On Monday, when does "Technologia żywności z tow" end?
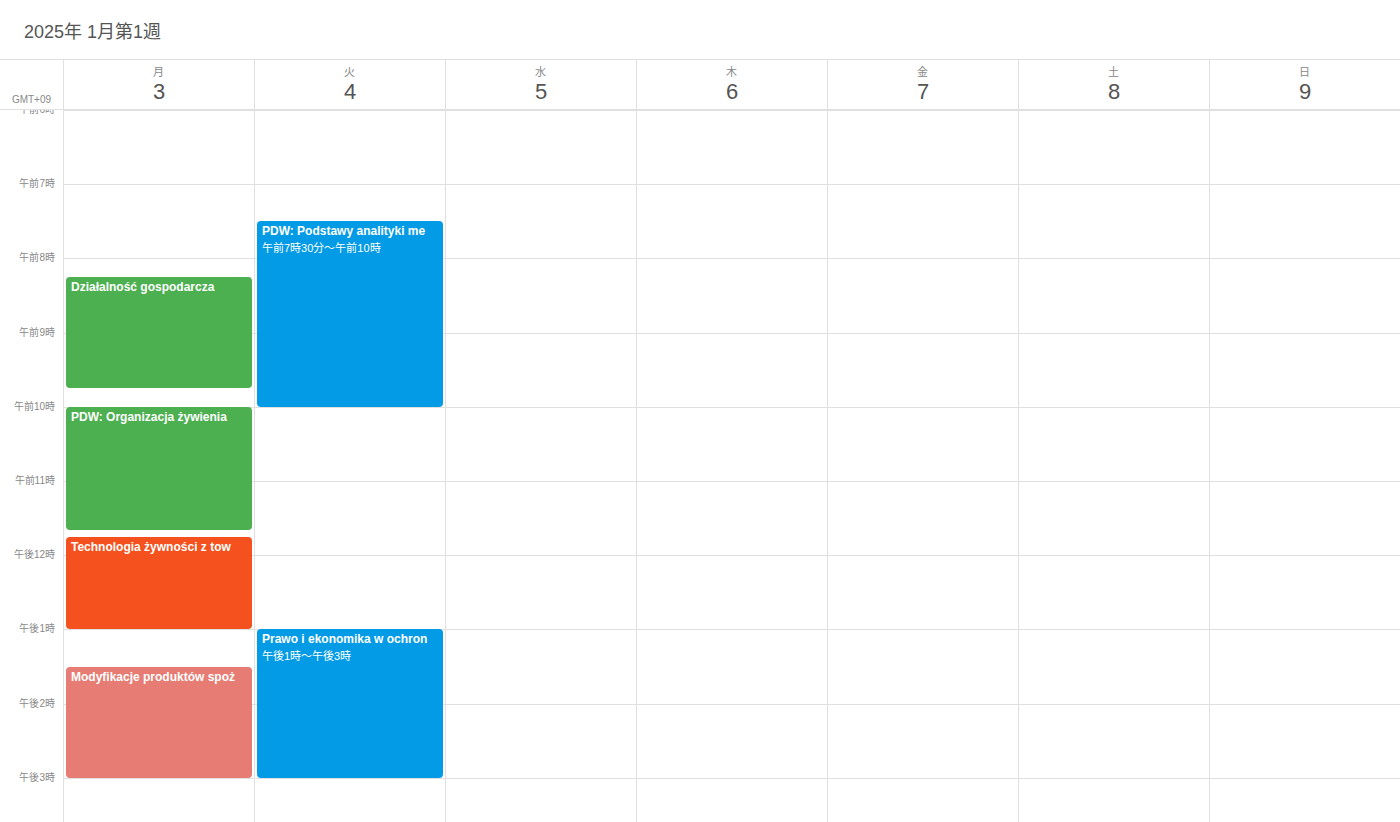
1:00 PM